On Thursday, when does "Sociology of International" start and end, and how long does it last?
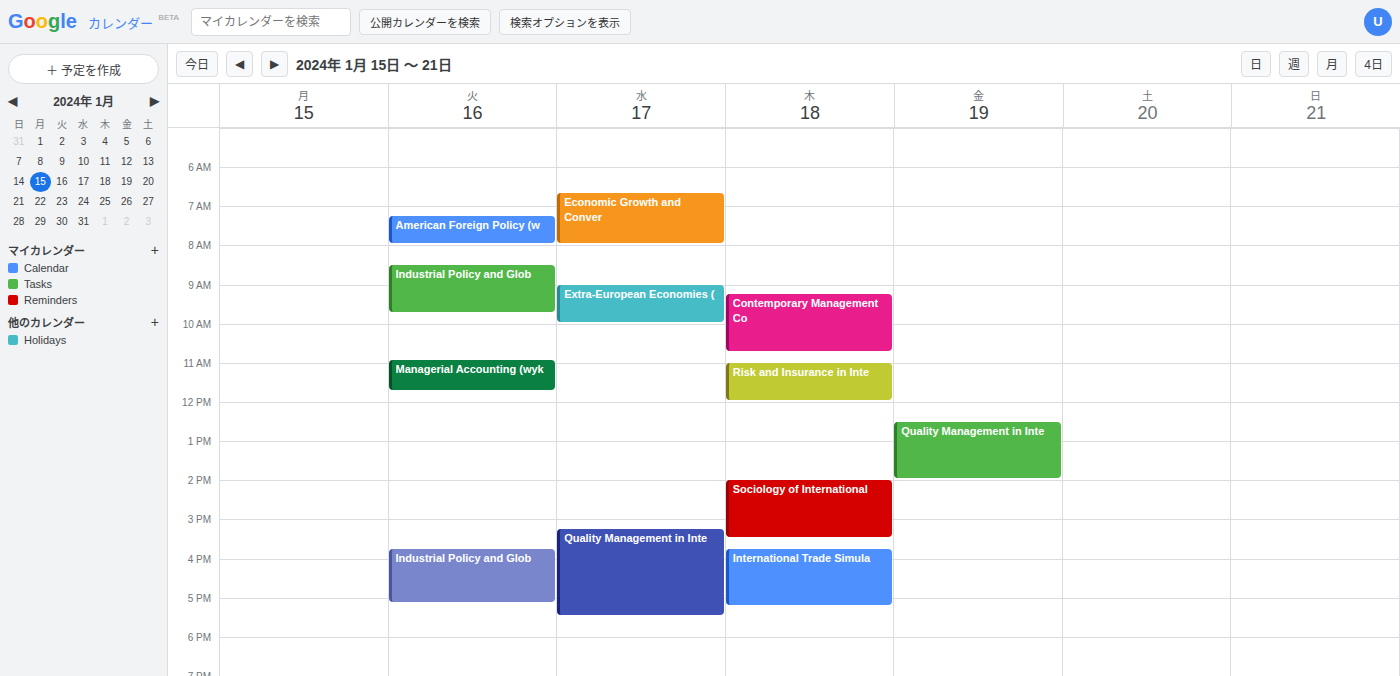
14:00 to 15:30, 1 hour 30 minutes